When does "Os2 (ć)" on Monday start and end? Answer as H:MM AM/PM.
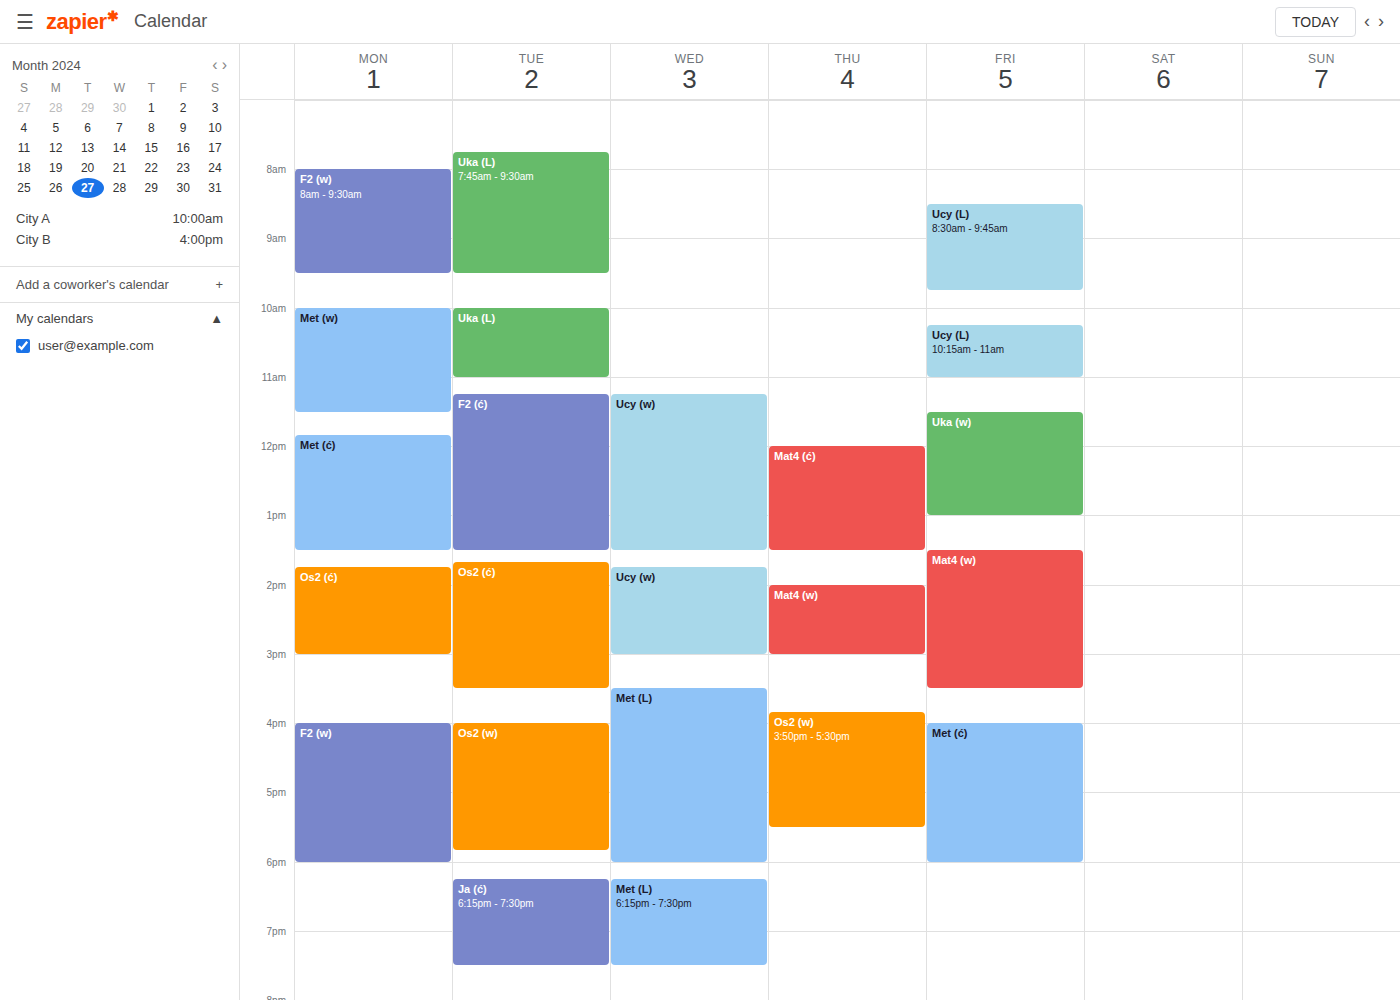
1:45 PM to 3:00 PM